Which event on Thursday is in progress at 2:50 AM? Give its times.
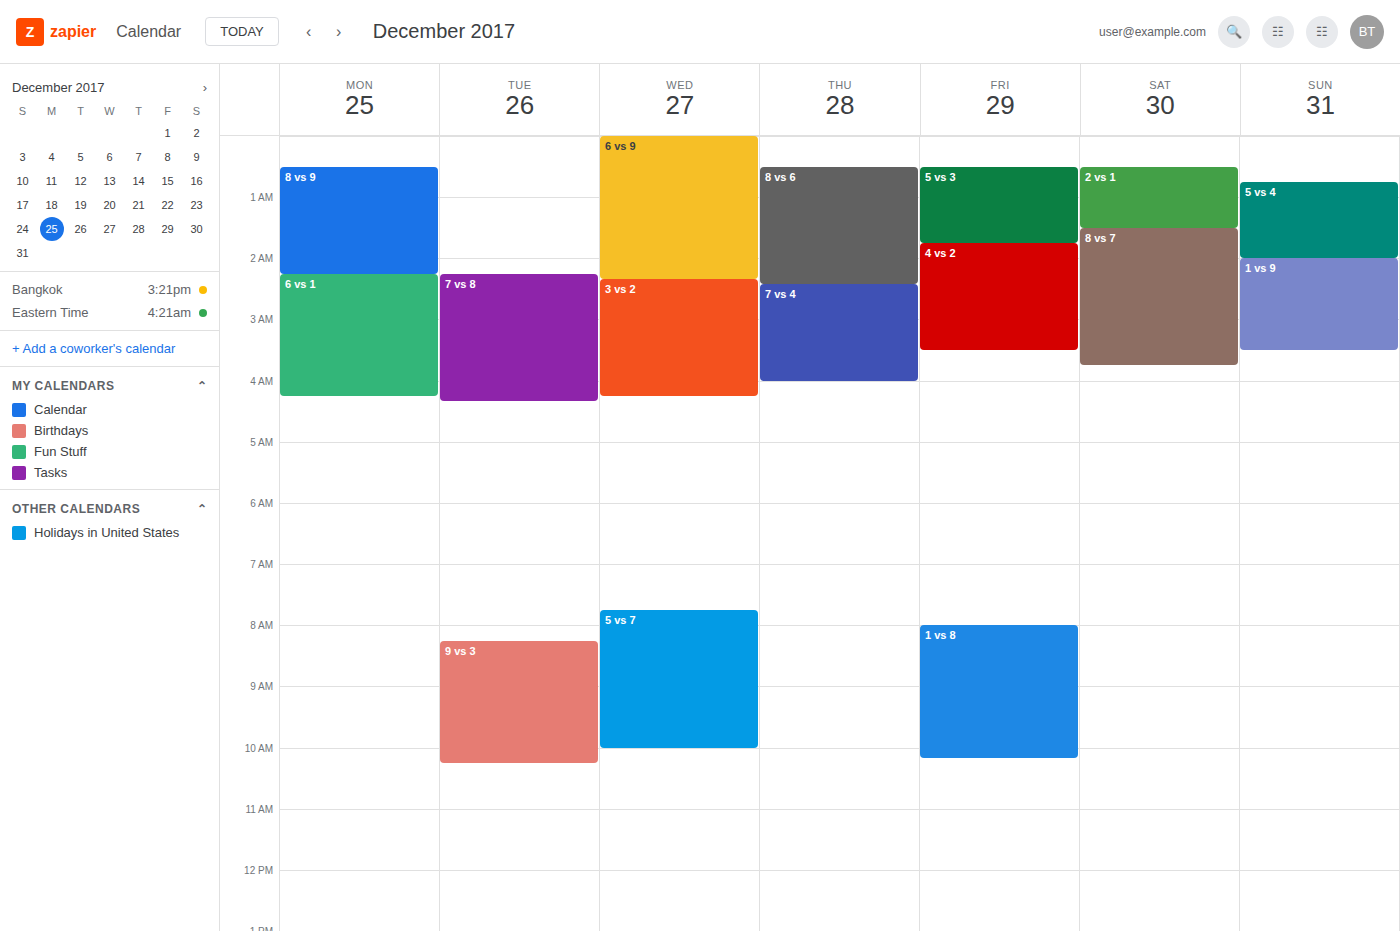
"7 vs 4", 2:25 AM to 4:00 AM